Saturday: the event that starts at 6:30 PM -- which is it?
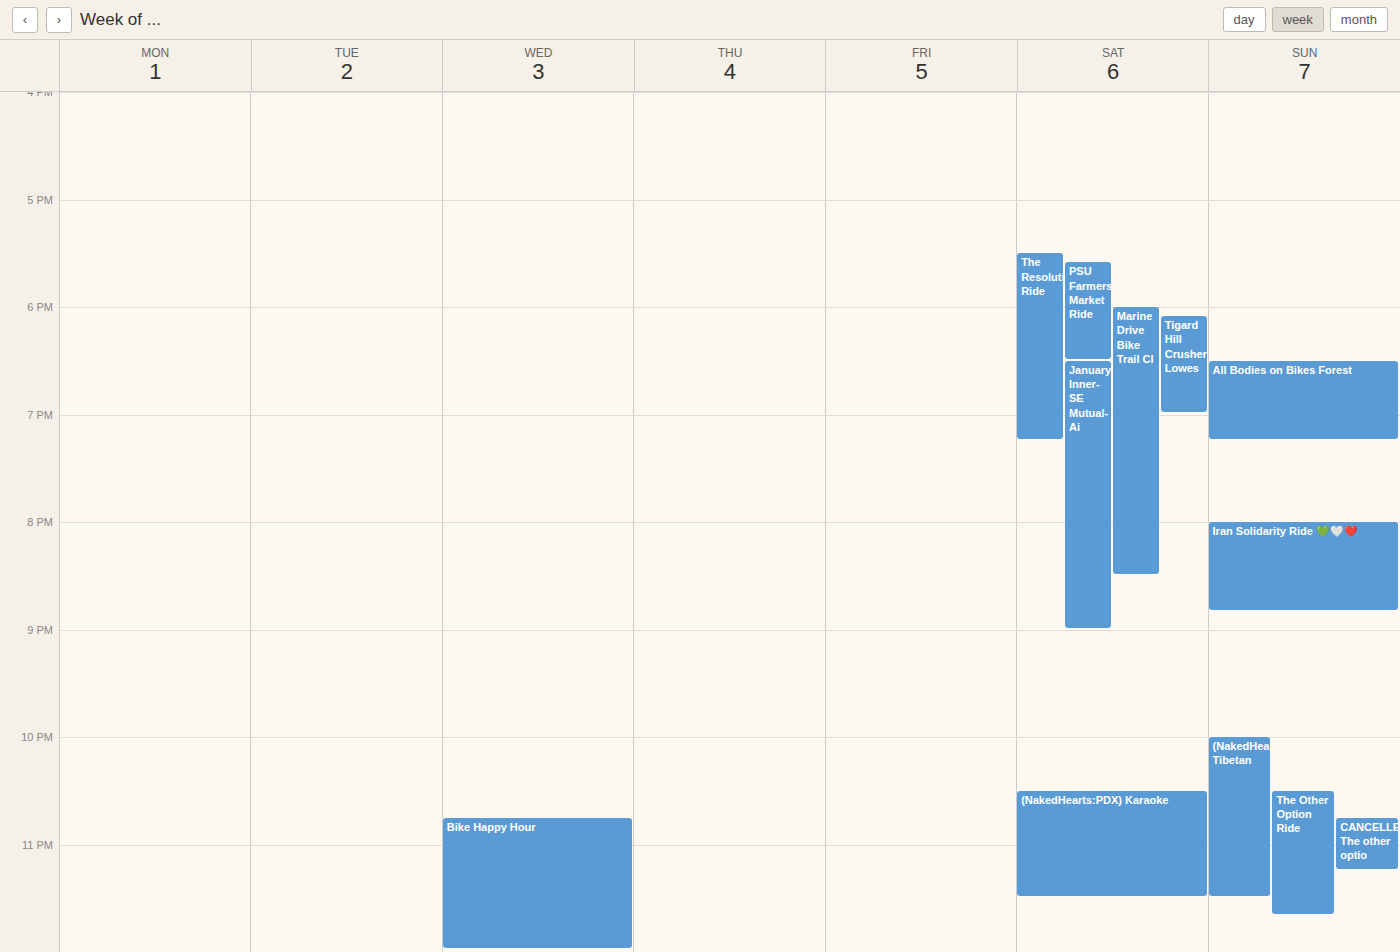
"January Inner-SE Mutual-Ai"